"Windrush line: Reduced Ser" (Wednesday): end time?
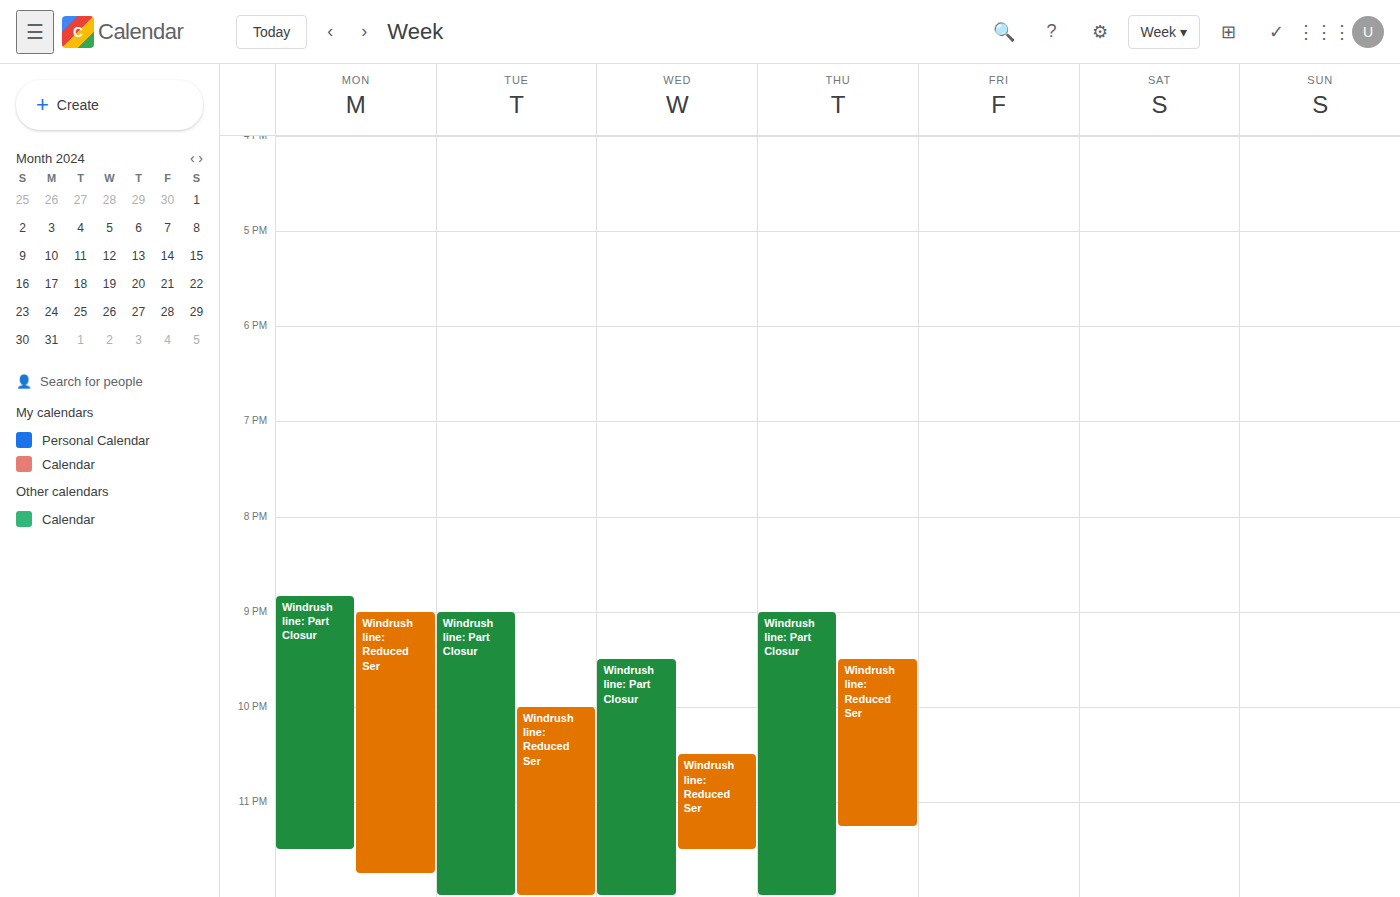
11:30 PM